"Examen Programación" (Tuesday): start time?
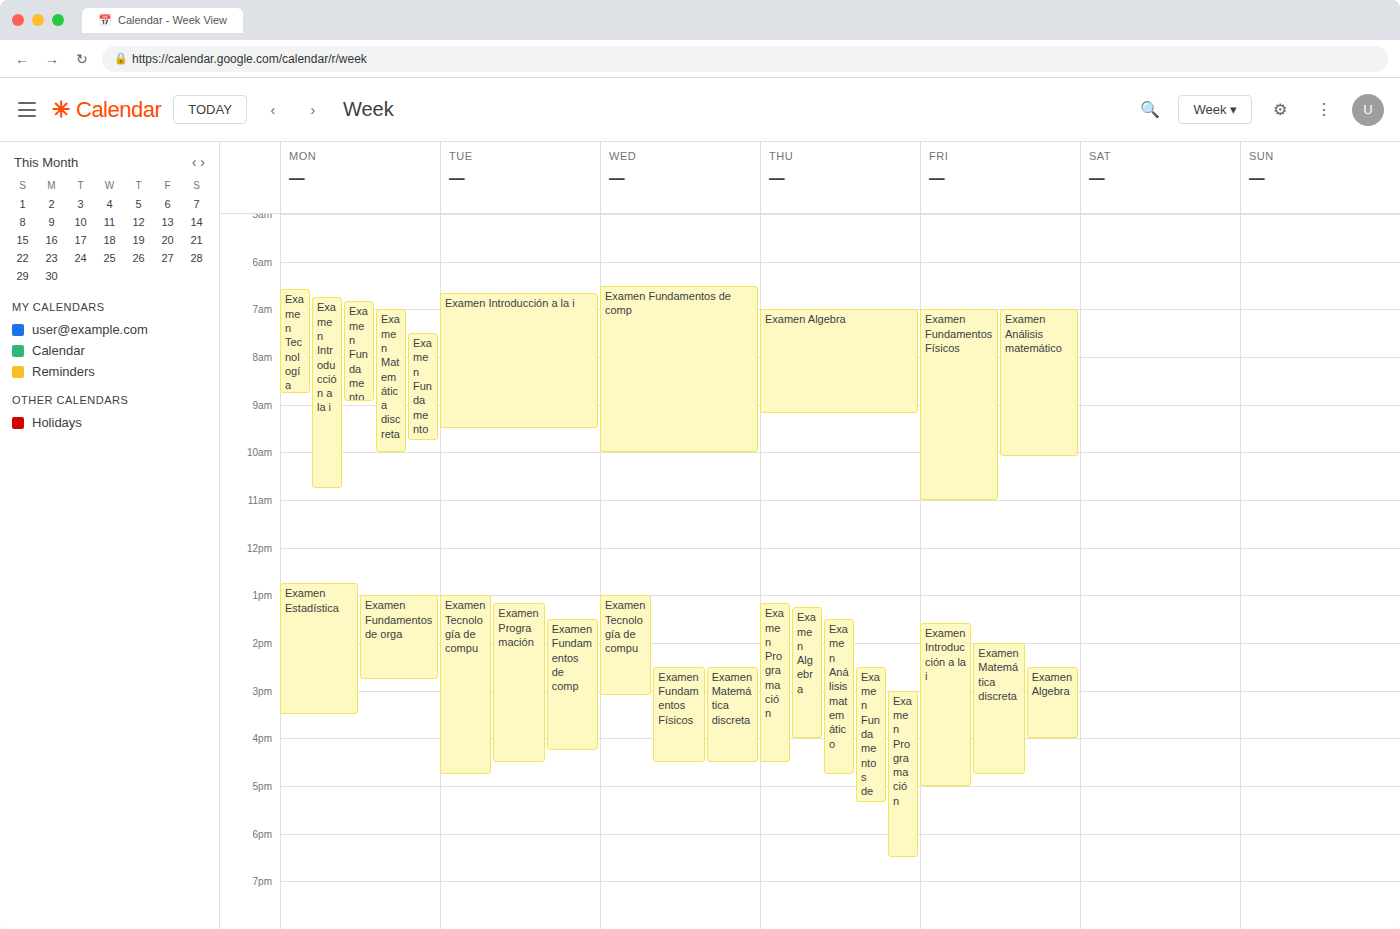
1:10 PM